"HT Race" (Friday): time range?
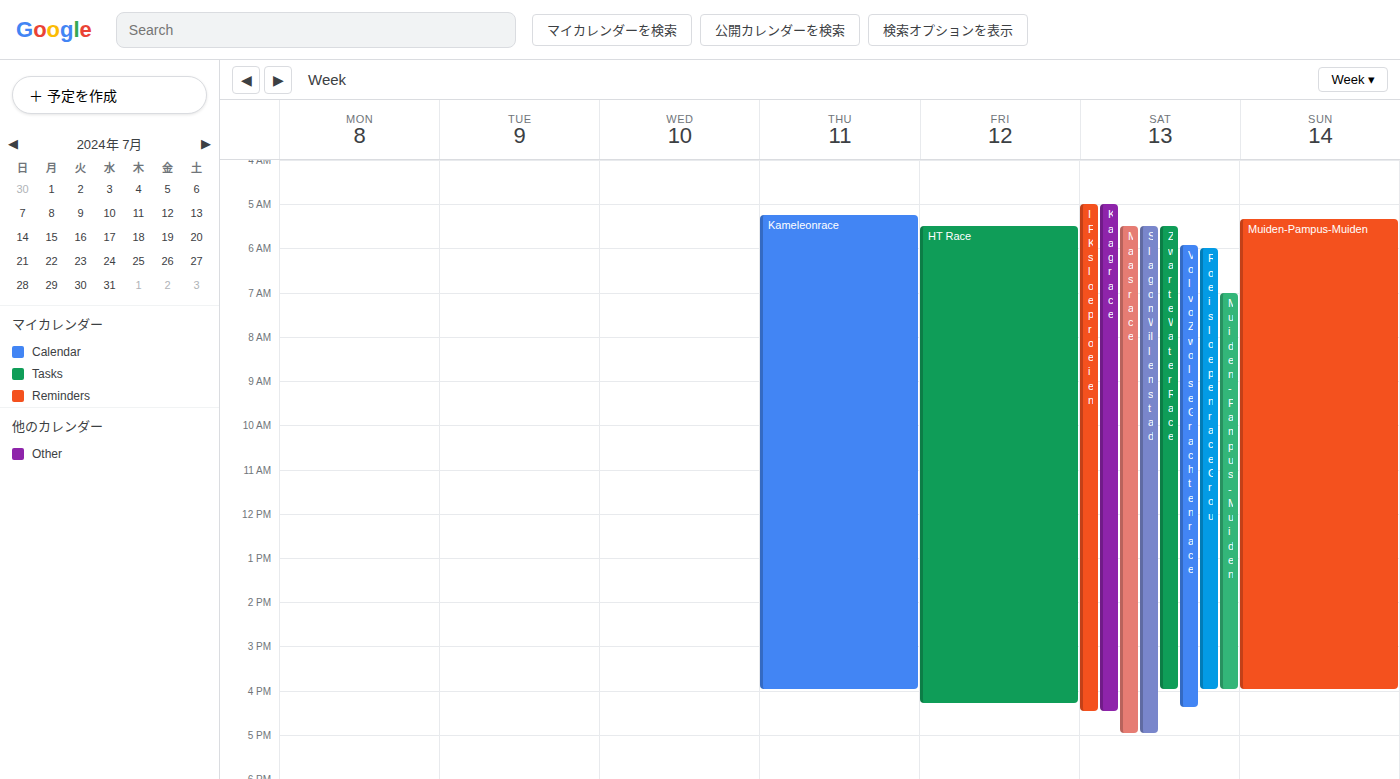
5:30 AM to 4:20 PM